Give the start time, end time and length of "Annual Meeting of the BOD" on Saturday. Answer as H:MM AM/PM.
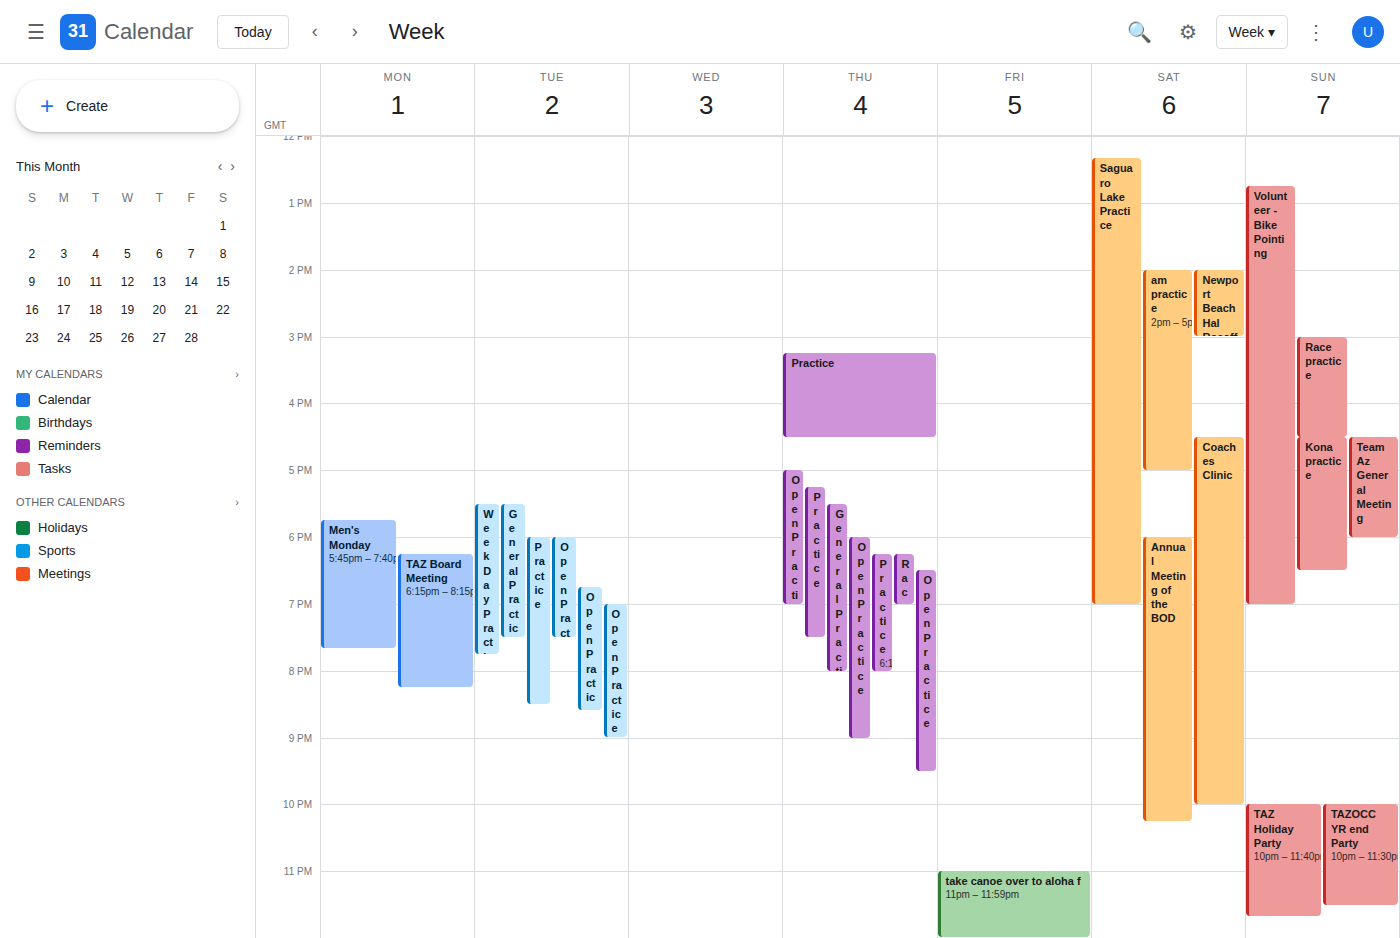
6:00 PM to 10:15 PM, 4 hours 15 minutes